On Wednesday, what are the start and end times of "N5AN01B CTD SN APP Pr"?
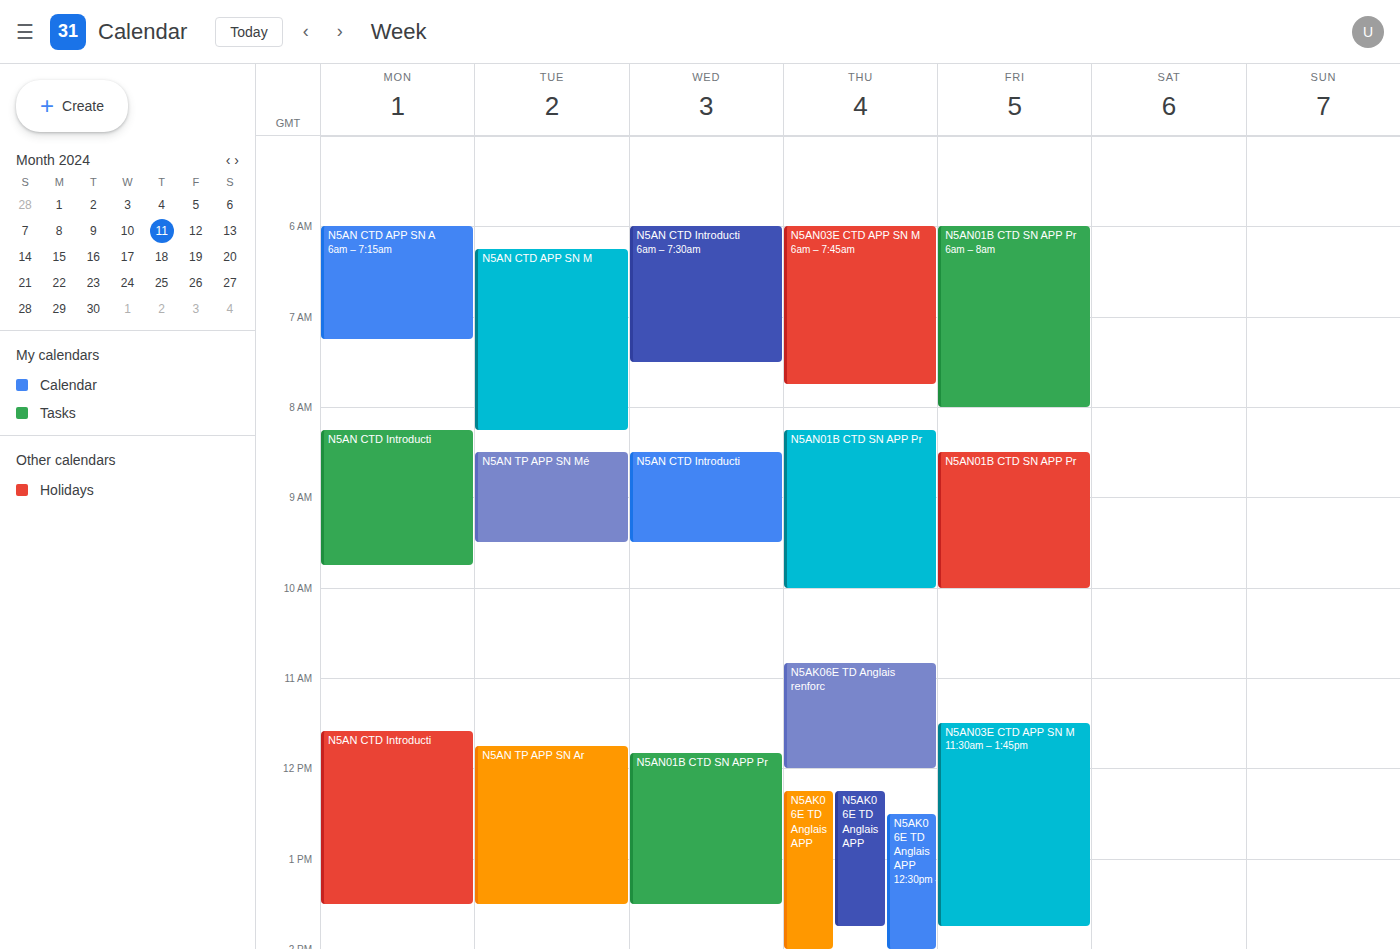
11:50 AM to 1:30 PM